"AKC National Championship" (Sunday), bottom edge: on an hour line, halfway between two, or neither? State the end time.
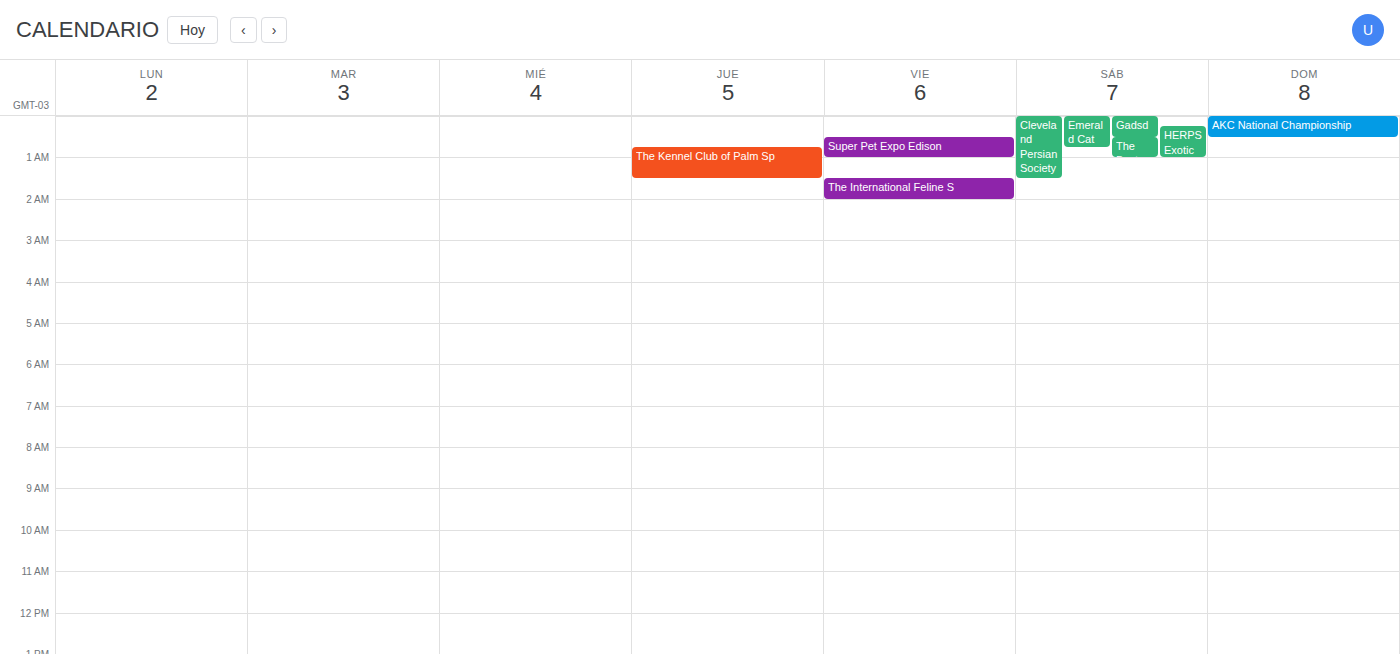
12:30 AM -- halfway between the 12 AM and 1 AM lines.